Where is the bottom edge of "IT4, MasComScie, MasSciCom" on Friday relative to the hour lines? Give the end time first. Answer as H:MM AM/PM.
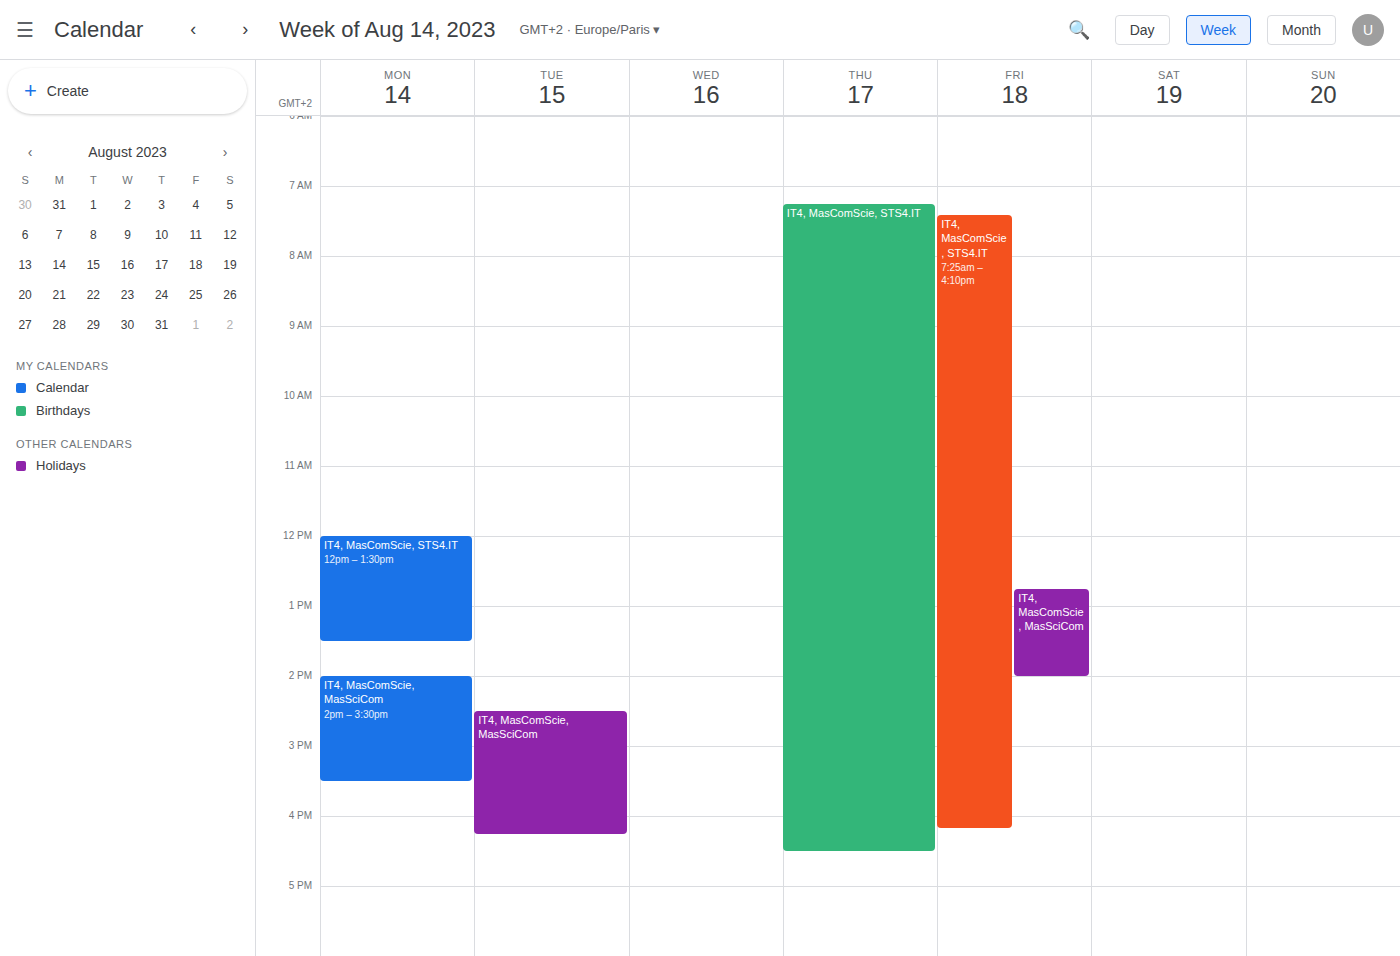
2:00 PM -- exactly on the 2 PM line.